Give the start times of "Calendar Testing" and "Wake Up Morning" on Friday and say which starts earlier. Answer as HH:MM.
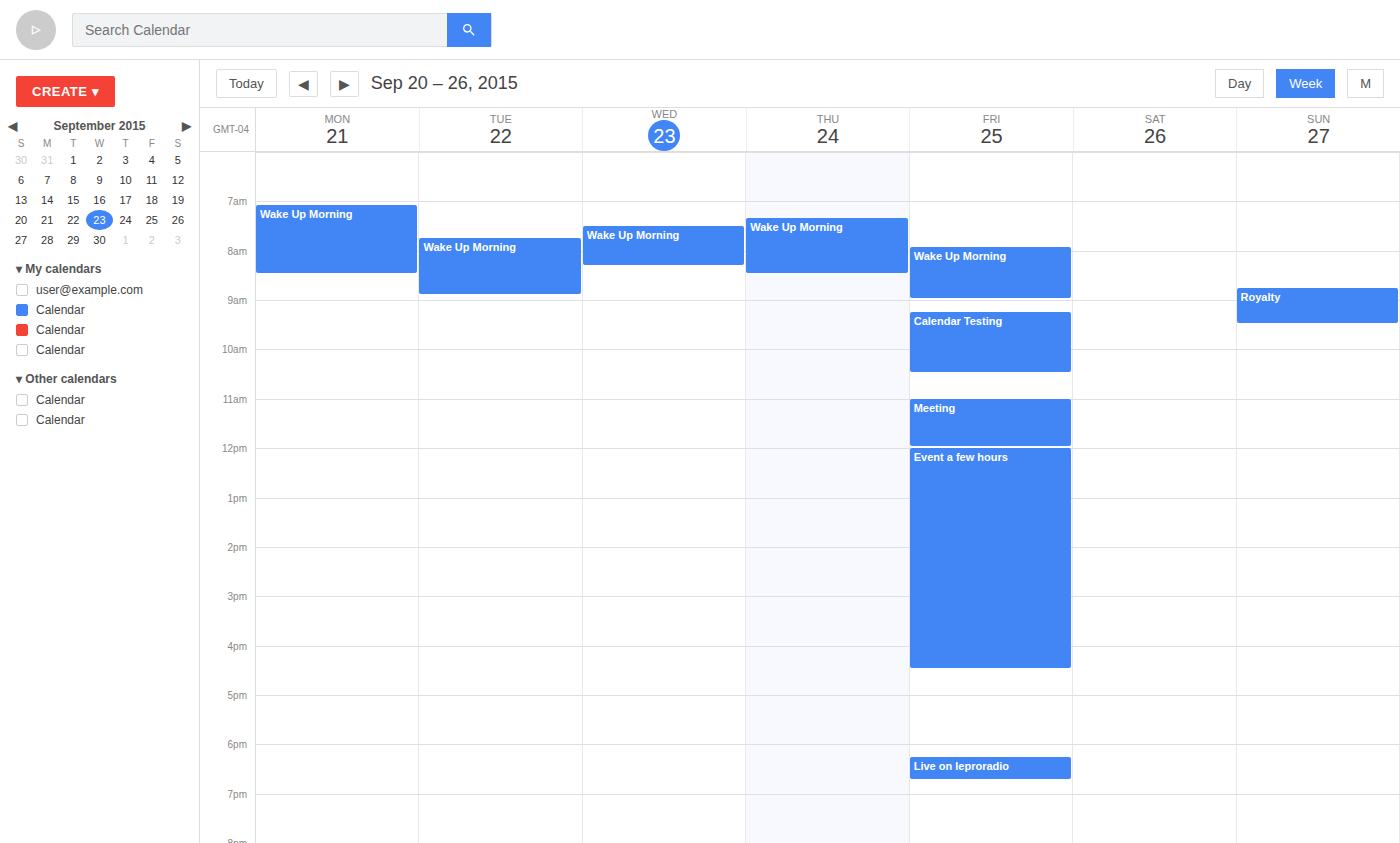
"Wake Up Morning" 07:55; "Calendar Testing" 09:15.